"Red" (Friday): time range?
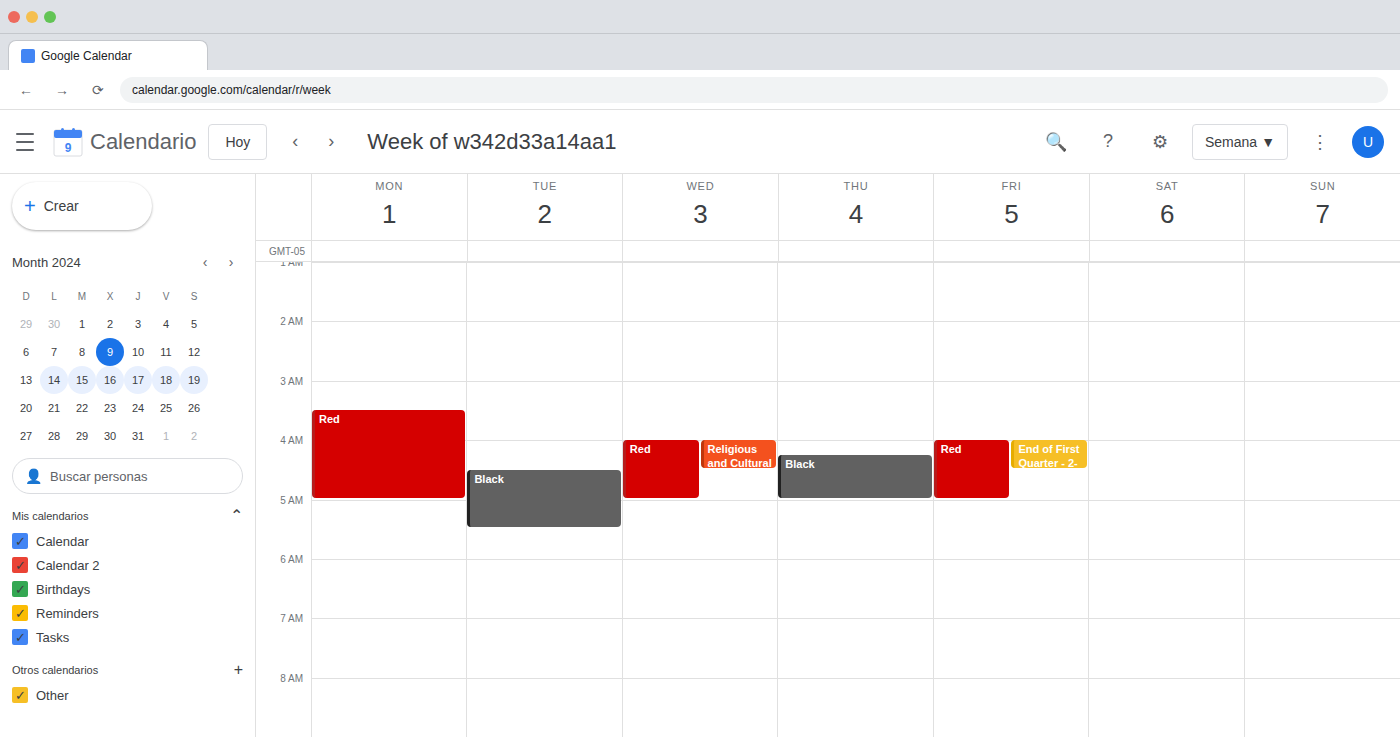
4:00 AM to 5:00 AM